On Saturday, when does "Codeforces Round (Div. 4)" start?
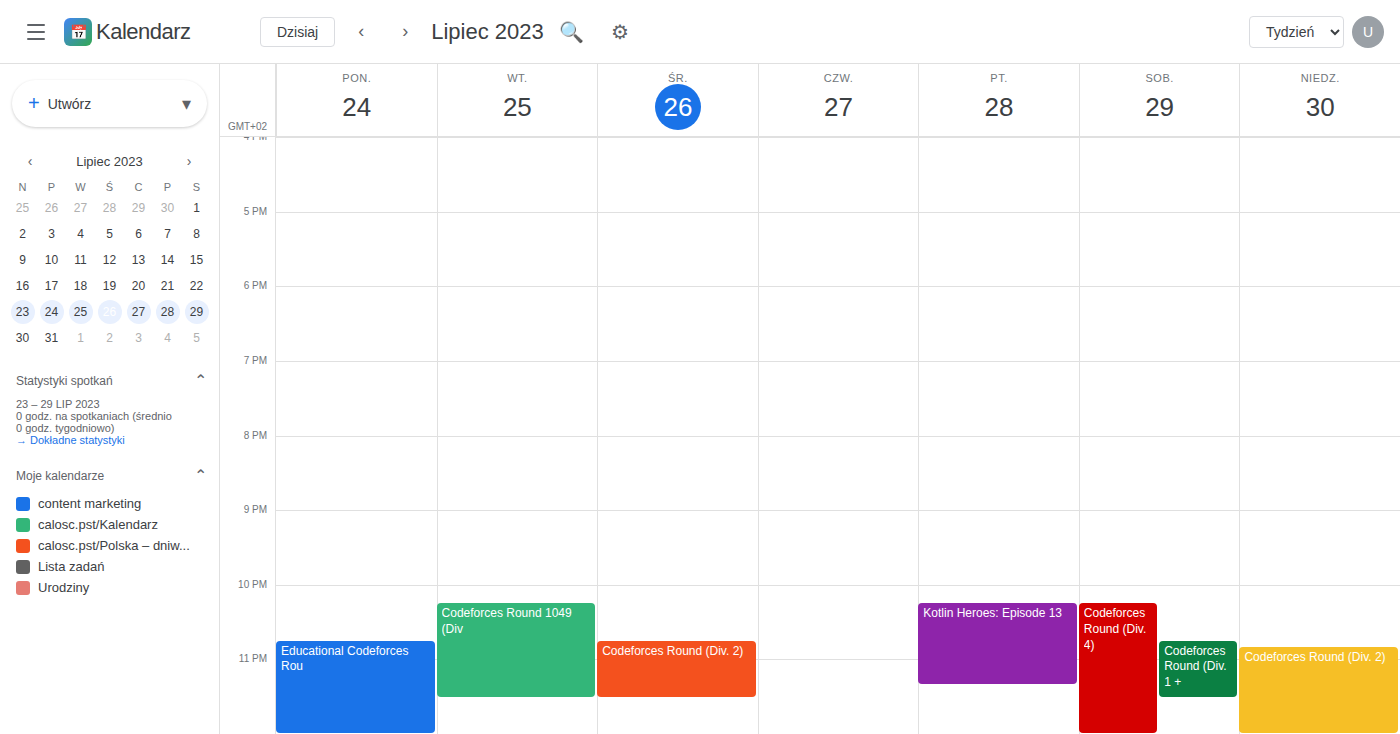
10:15 PM